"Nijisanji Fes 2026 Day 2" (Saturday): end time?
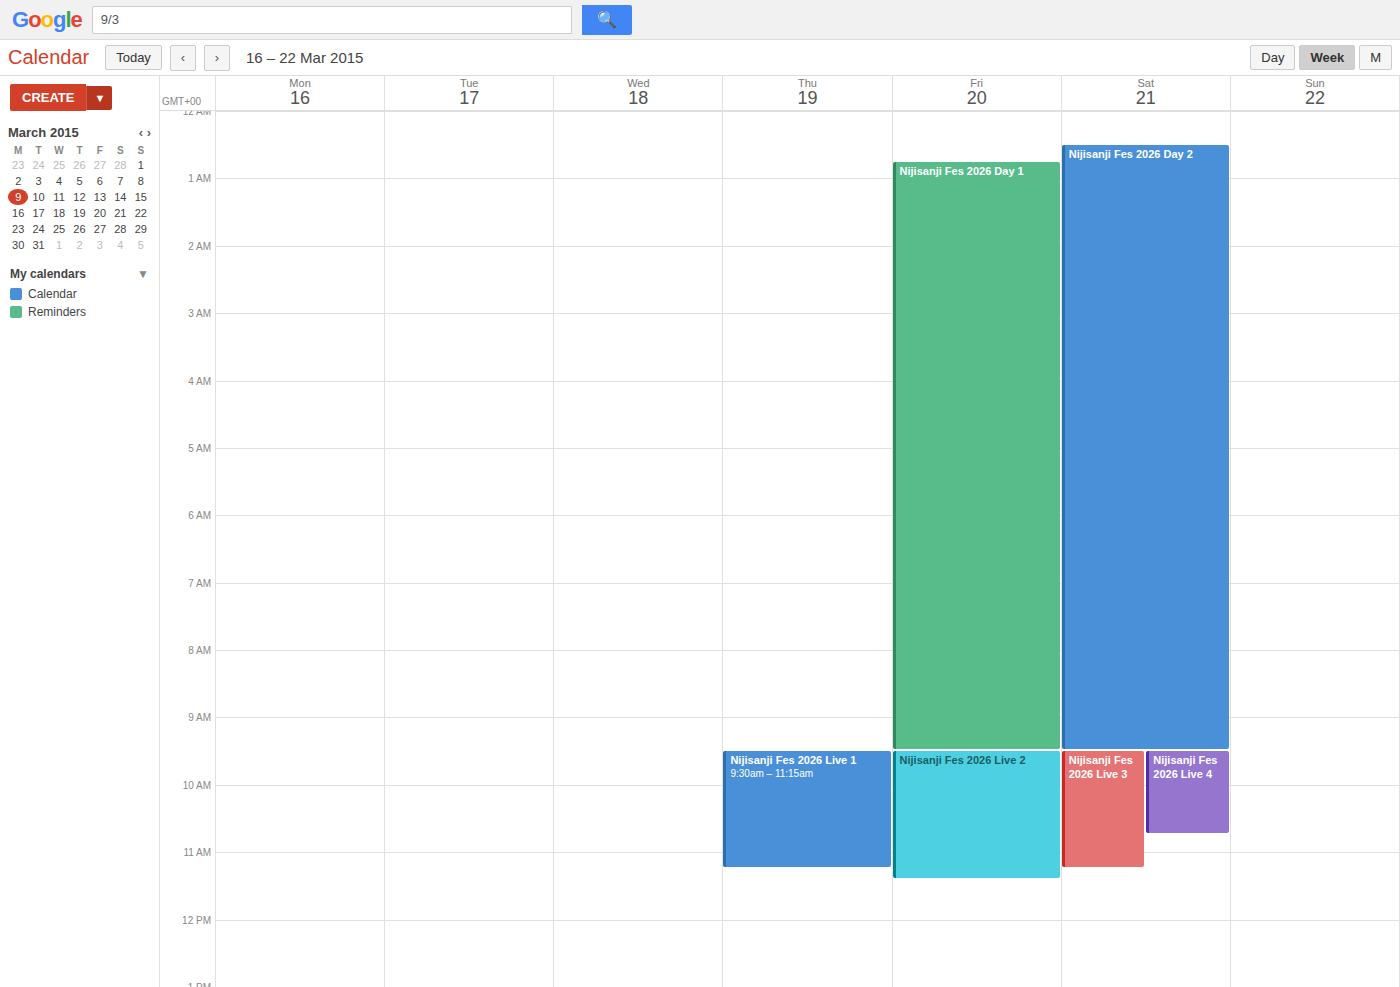
9:30 AM